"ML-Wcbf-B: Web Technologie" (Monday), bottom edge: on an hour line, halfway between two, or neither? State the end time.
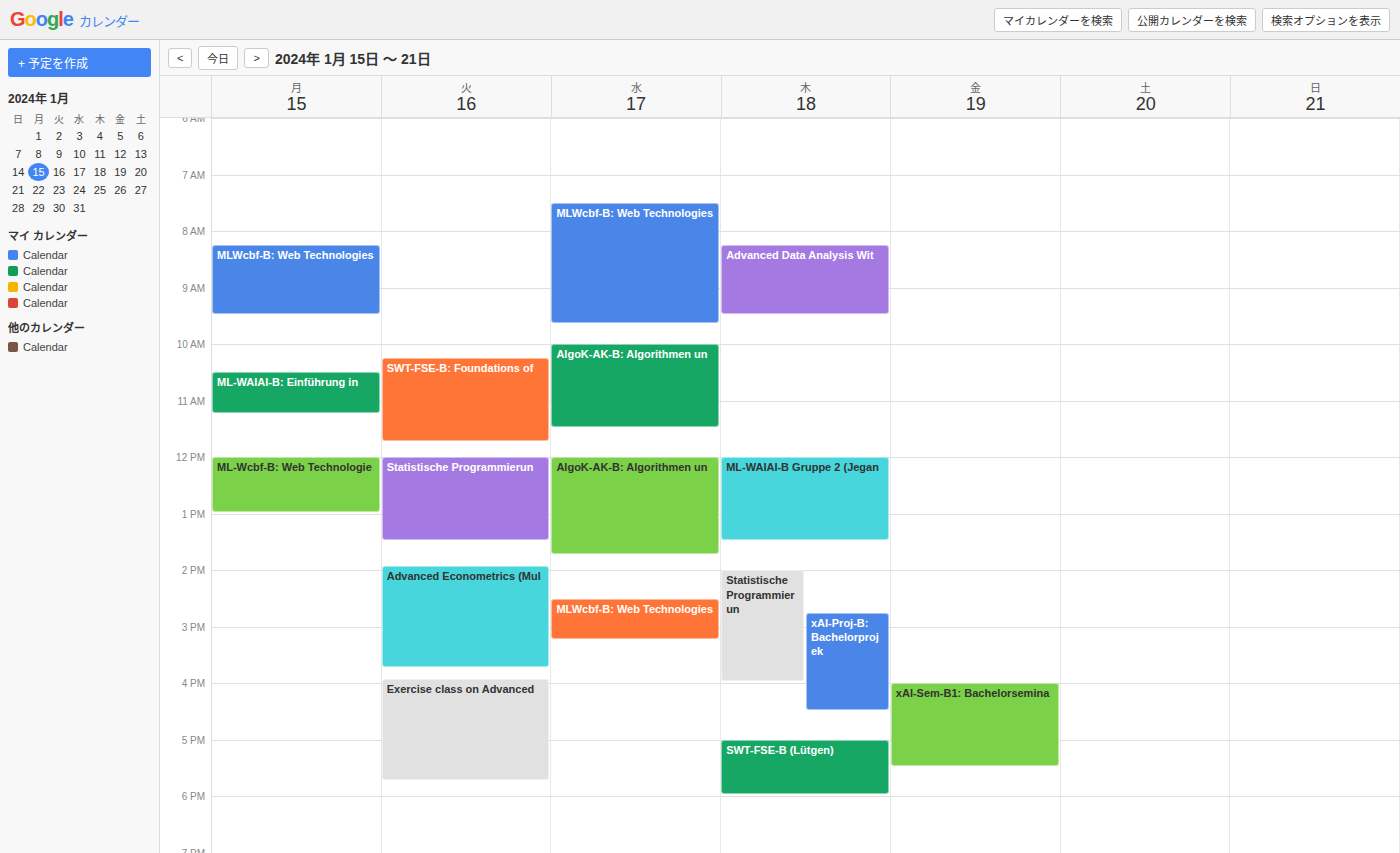
1:00 PM -- exactly on the 1 PM line.